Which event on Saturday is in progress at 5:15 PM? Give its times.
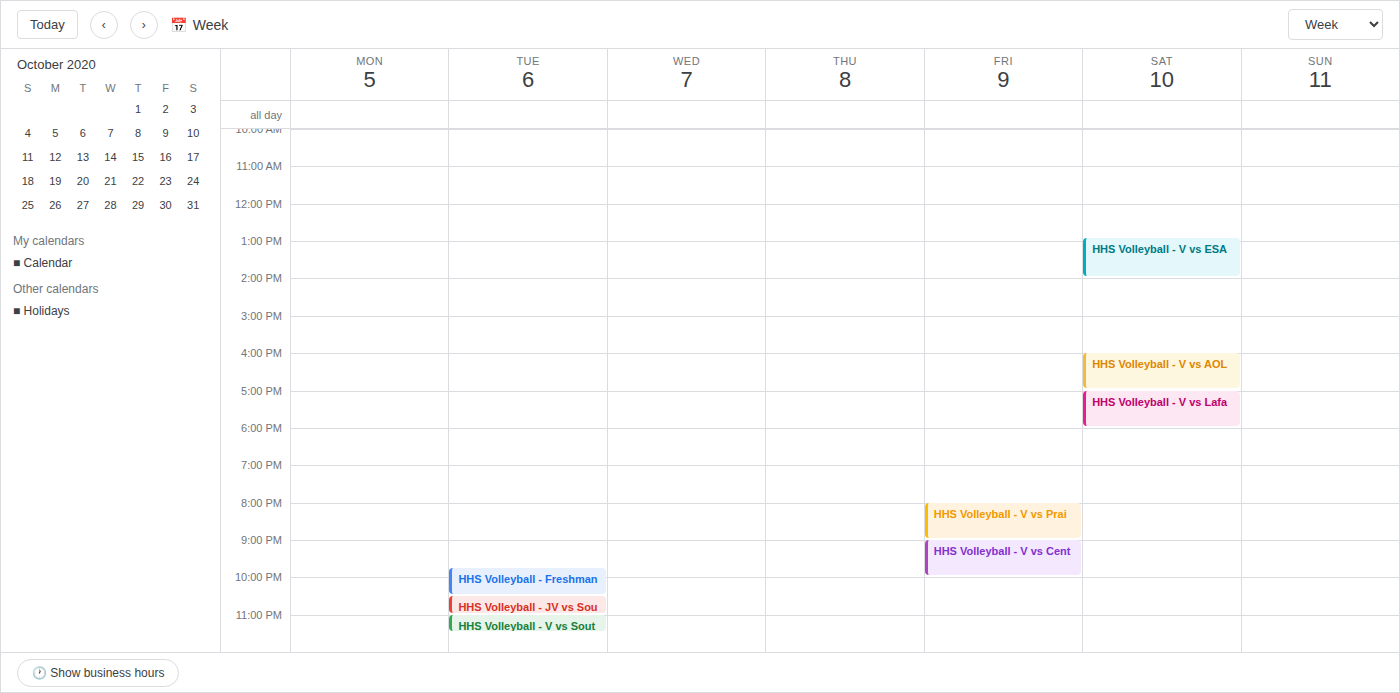
"HHS Volleyball - V vs Lafa", 5:00 PM to 6:00 PM